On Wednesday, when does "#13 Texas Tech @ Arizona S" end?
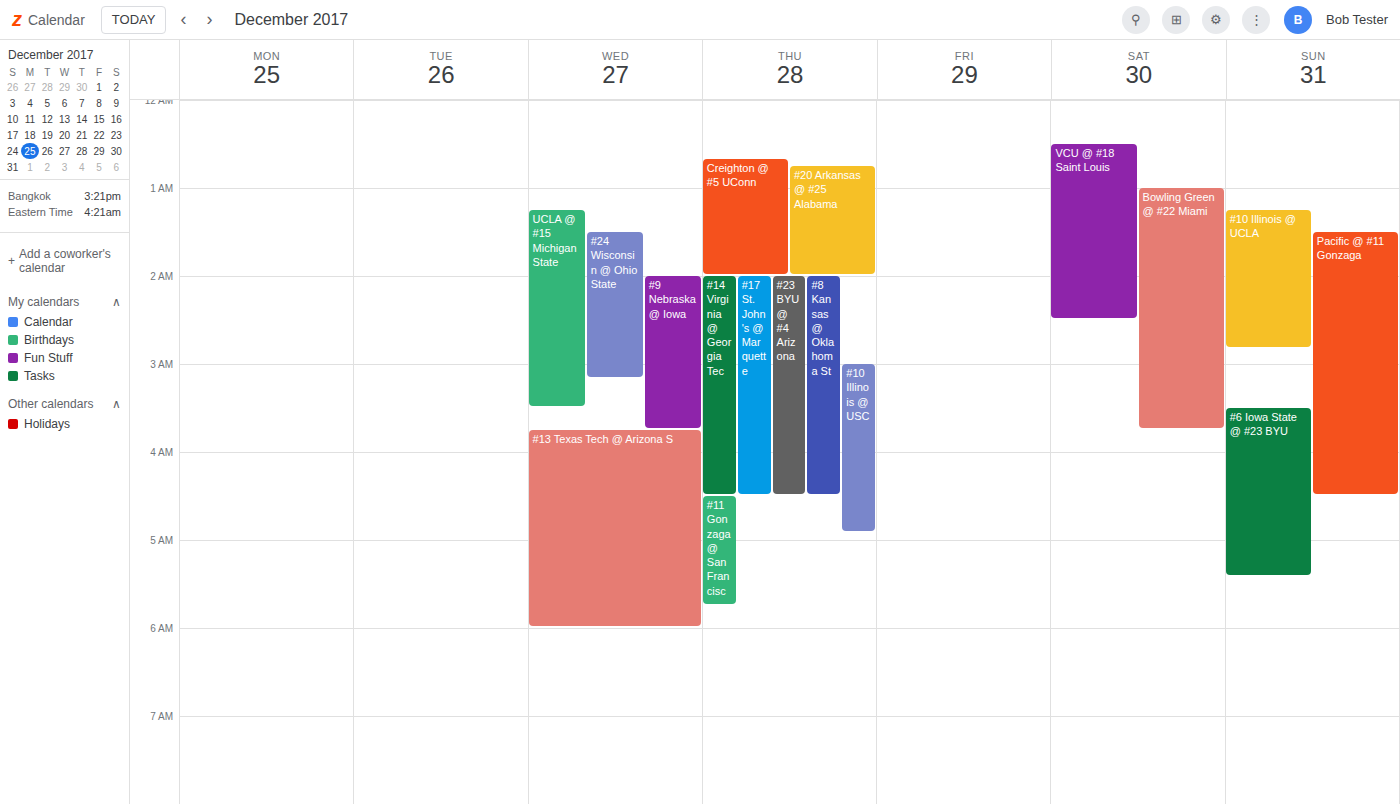
6:00 AM